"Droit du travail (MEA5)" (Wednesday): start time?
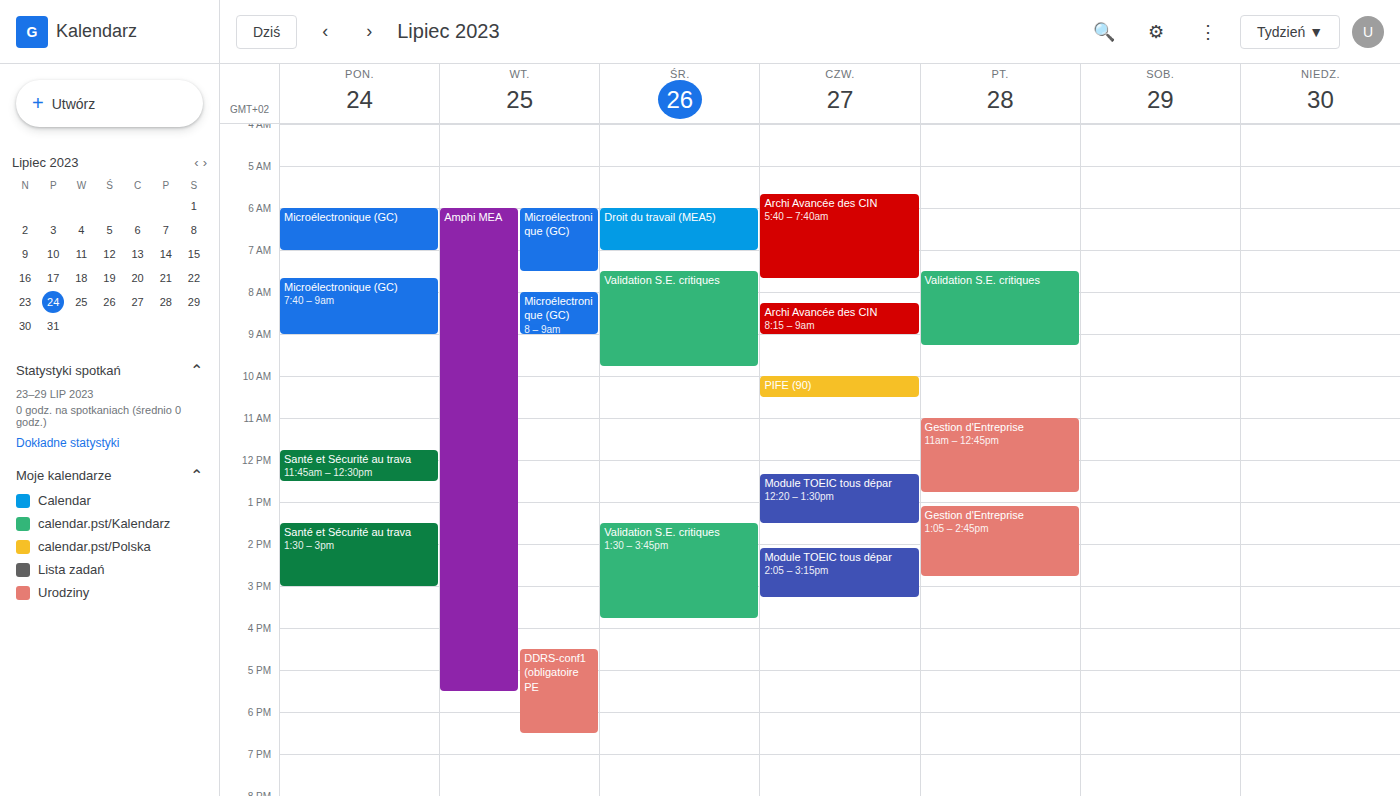
06:00